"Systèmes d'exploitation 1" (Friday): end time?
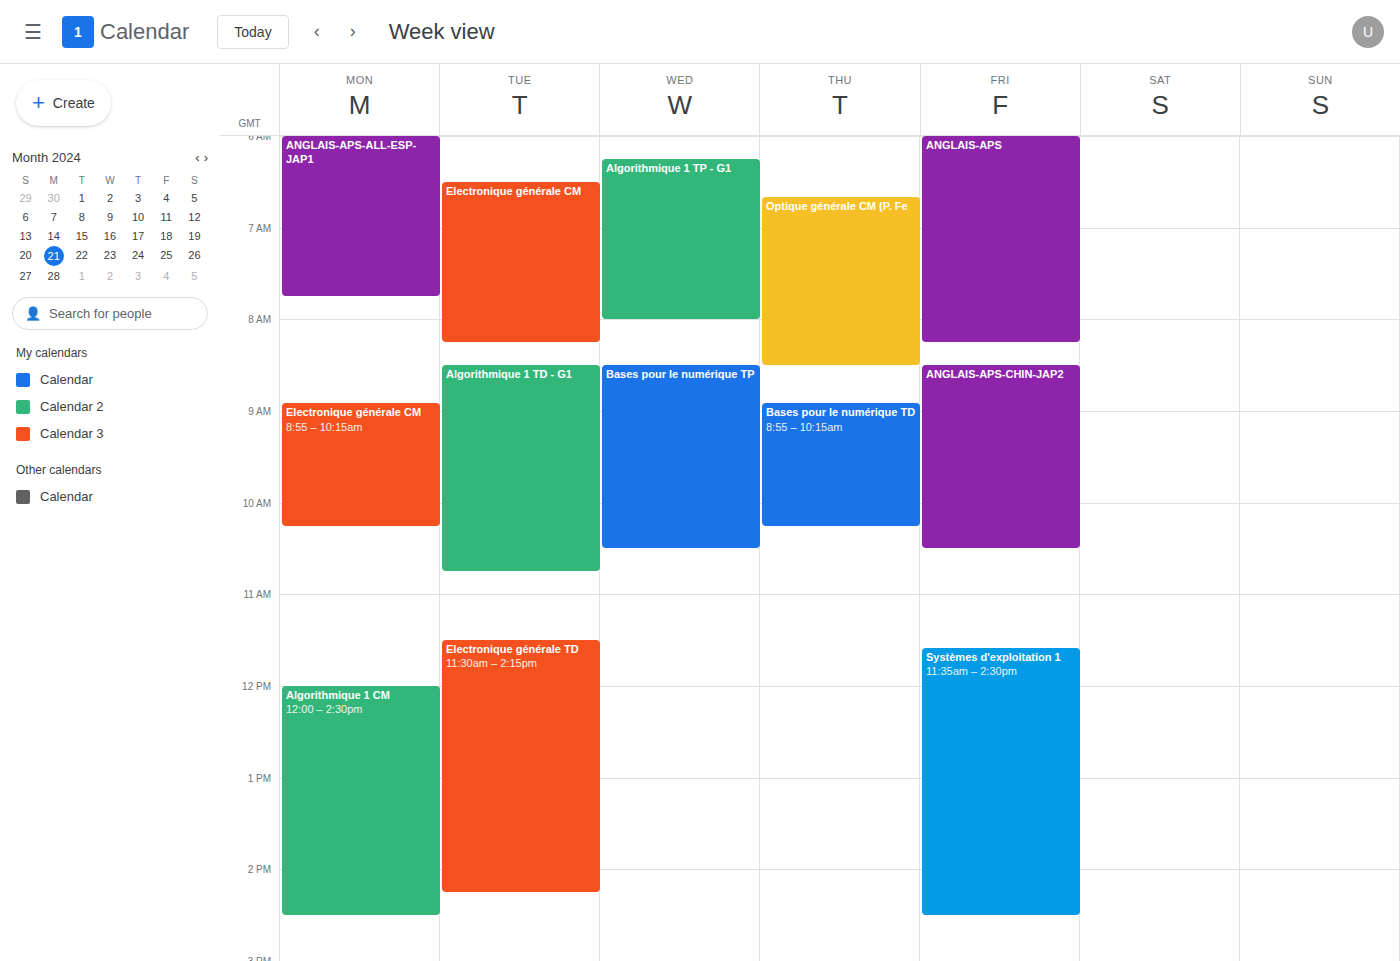
2:30 PM